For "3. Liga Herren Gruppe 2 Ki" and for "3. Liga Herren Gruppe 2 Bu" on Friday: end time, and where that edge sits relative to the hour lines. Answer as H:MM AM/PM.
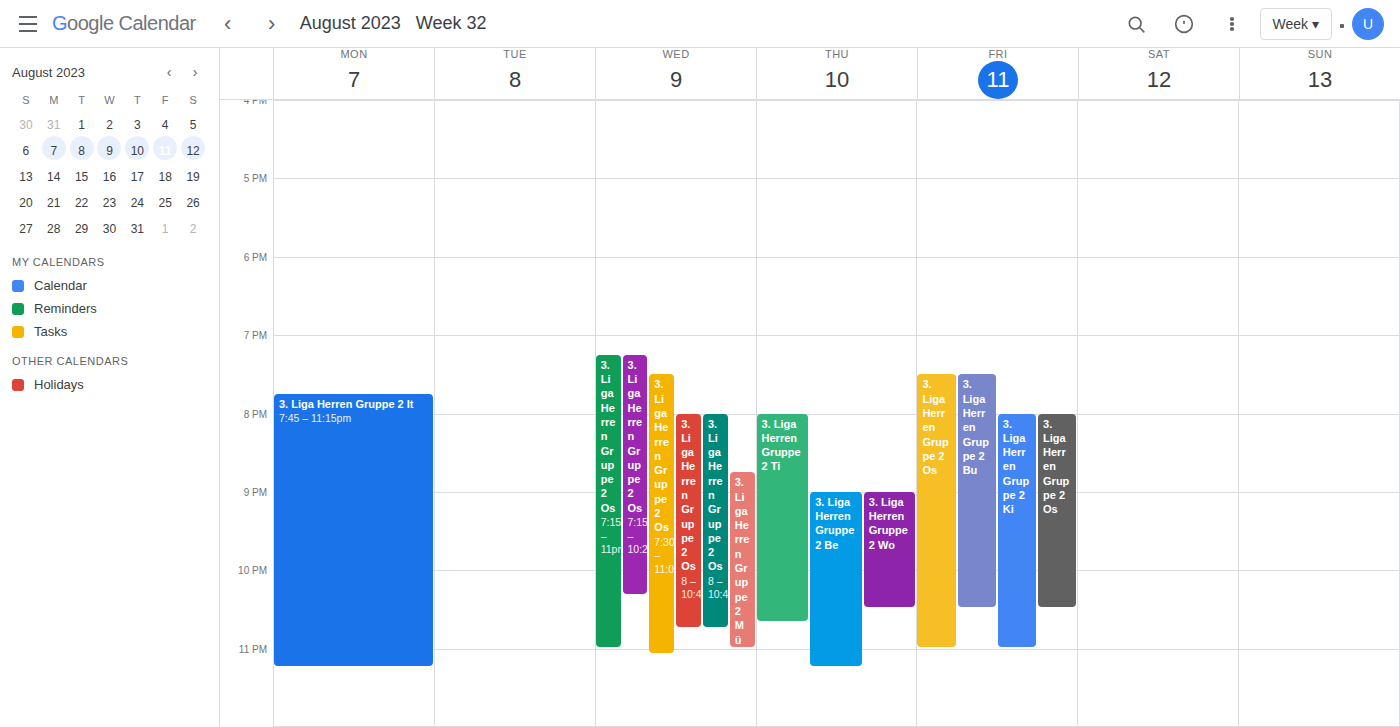
"3. Liga Herren Gruppe 2 Ki": 11:00 PM, exactly on the 11 PM line. "3. Liga Herren Gruppe 2 Bu": 10:30 PM, halfway between the 10 PM and 11 PM lines.